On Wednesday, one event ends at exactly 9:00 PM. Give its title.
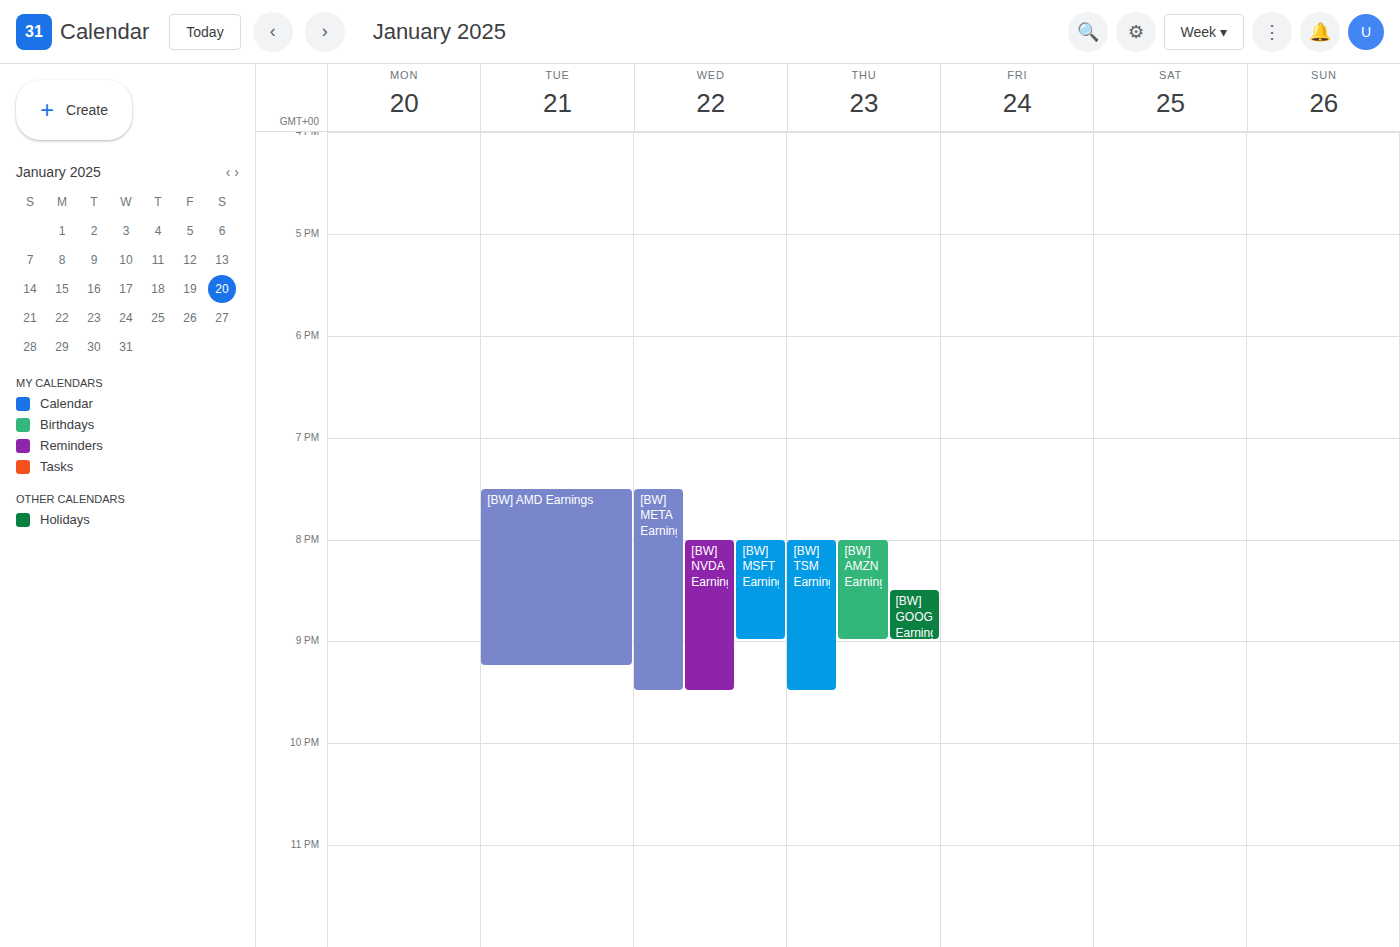
"[BW] MSFT Earnings"